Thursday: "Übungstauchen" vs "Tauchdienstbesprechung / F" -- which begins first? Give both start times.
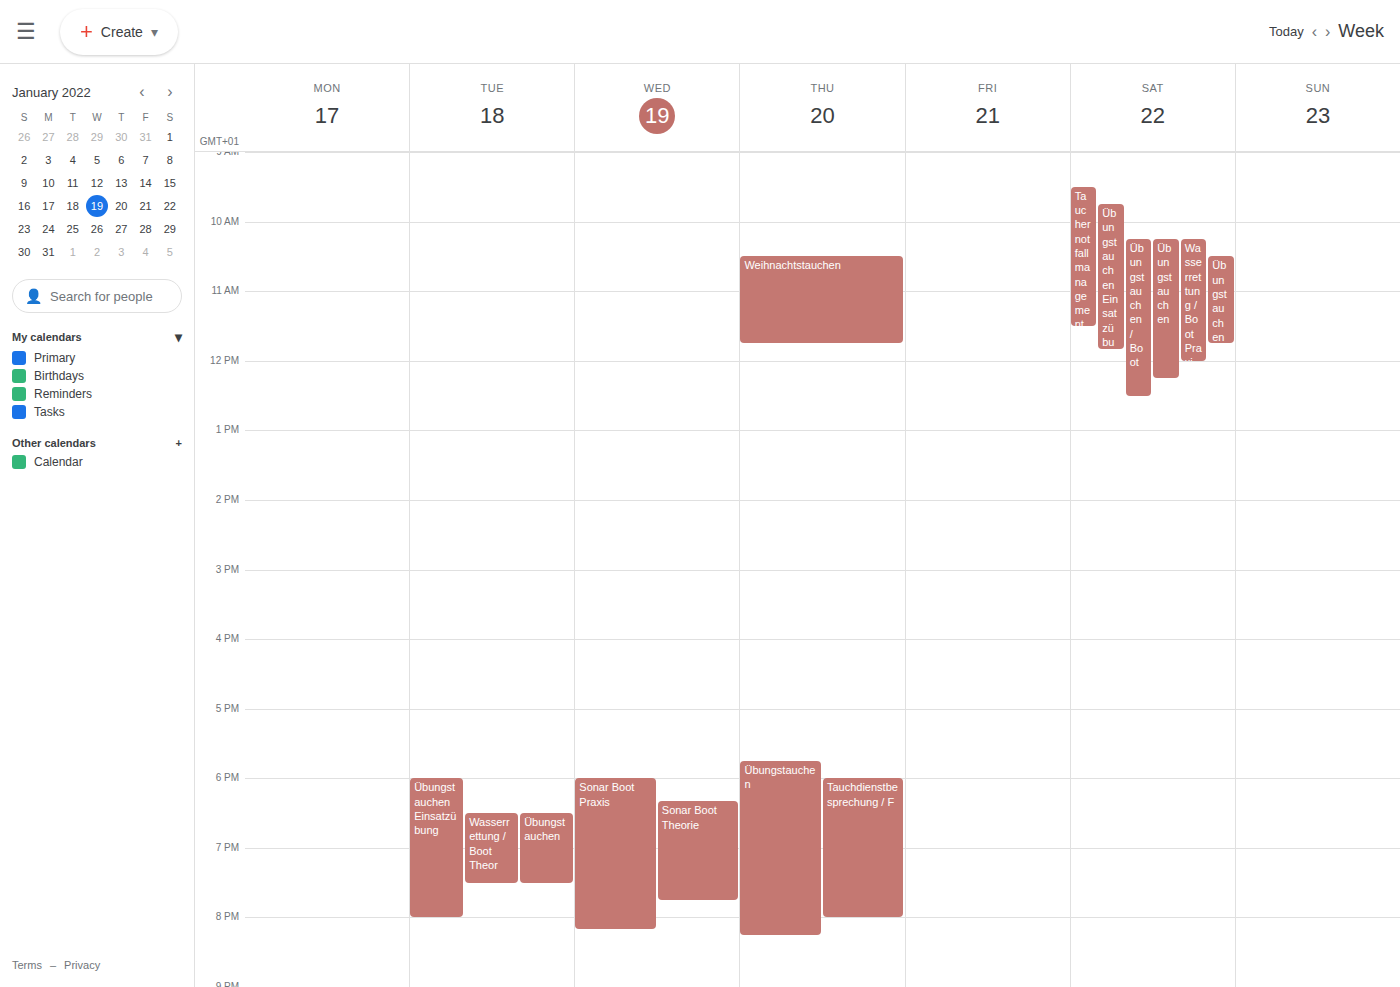
"Übungstauchen" 17:45; "Tauchdienstbesprechung / F" 18:00.